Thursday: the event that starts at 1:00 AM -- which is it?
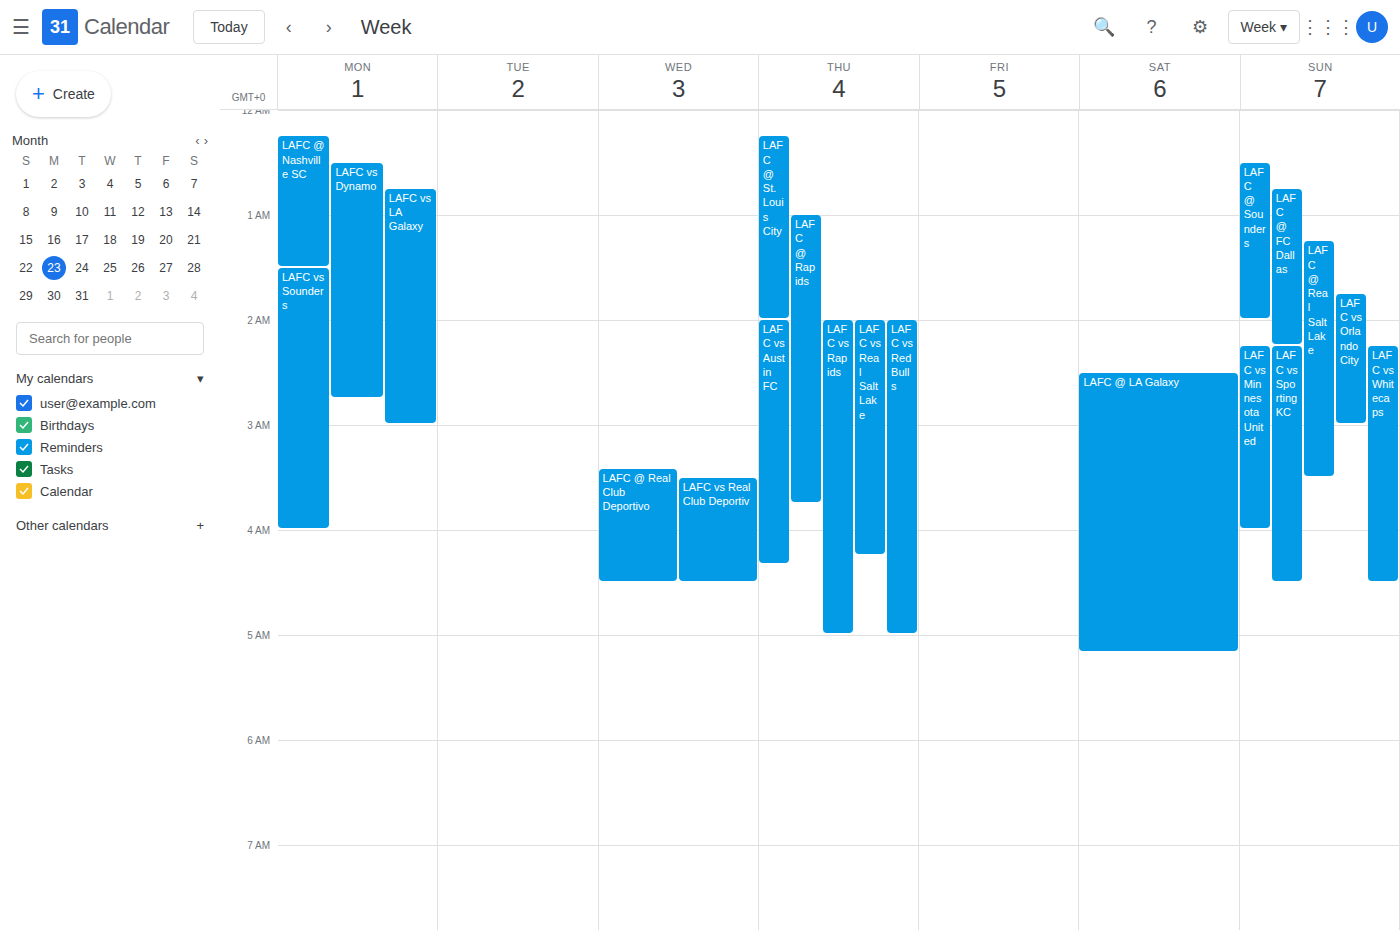
"LAFC @ Rapids"